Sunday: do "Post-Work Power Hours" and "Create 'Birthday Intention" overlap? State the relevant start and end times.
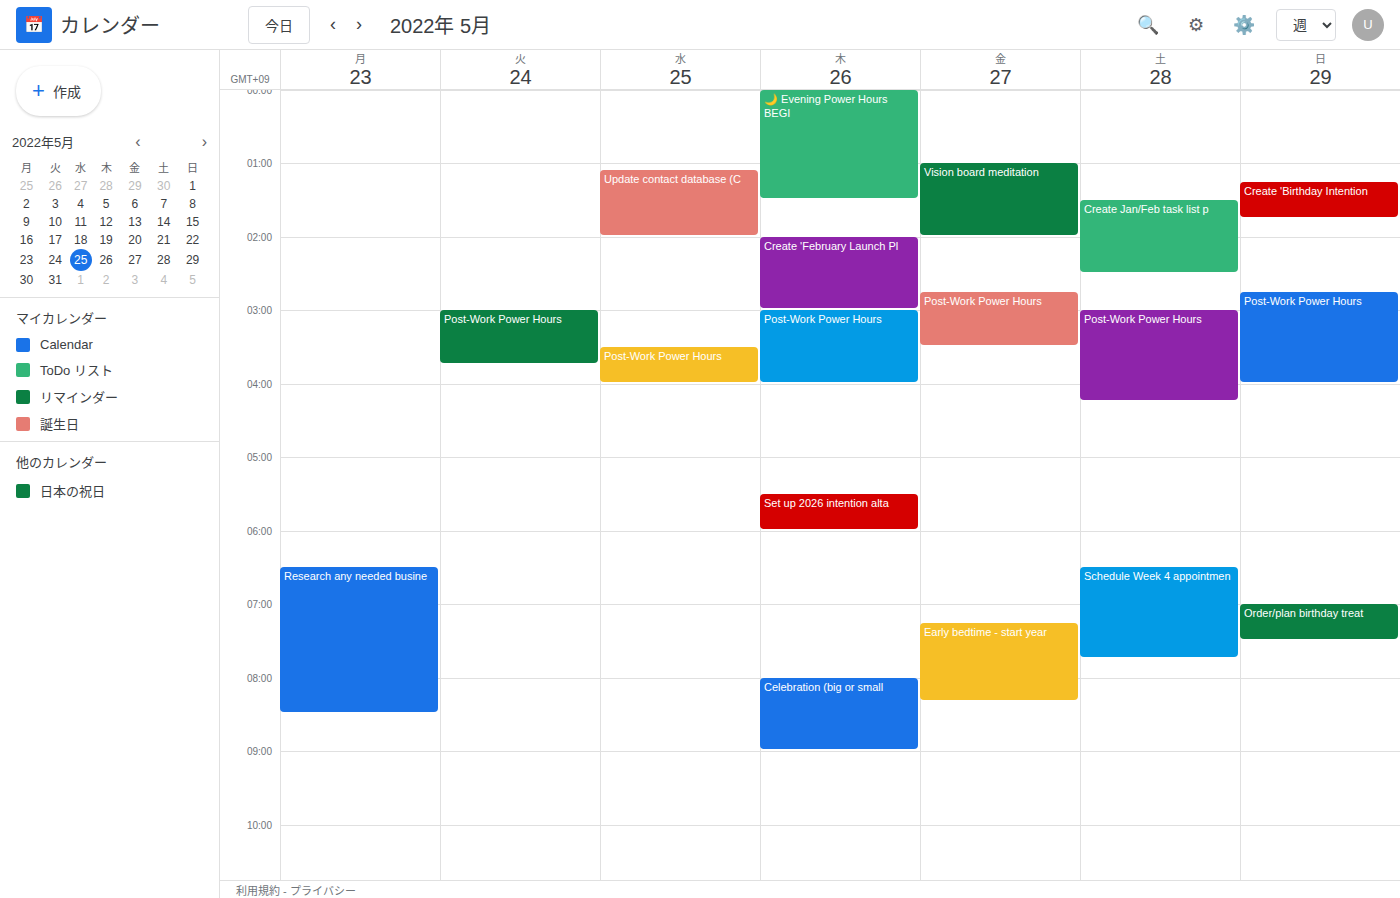
"Create 'Birthday Intention" ends at 1:45 AM and "Post-Work Power Hours" starts at 2:45 AM -- no overlap.